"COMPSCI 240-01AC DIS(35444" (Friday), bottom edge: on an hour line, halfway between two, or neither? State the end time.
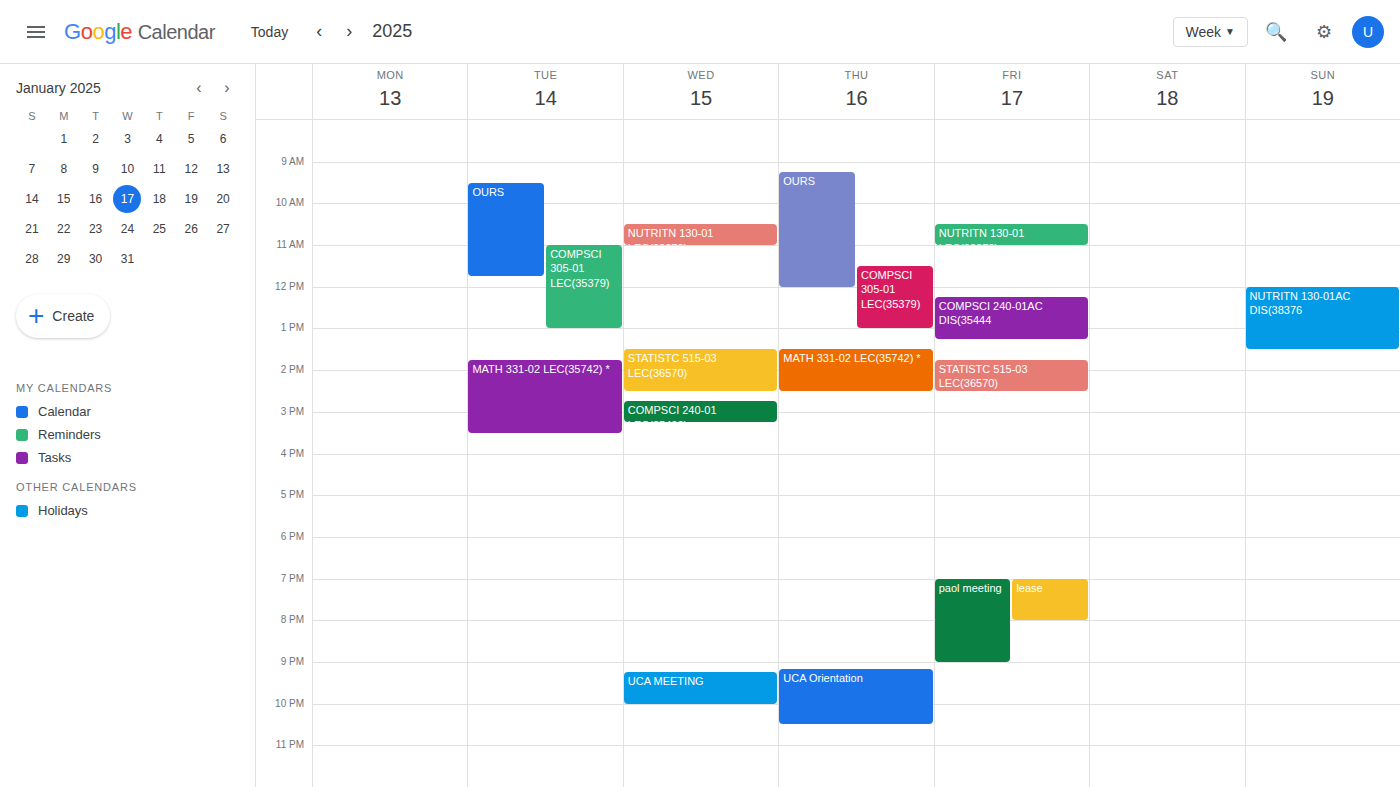
1:15 PM -- neither: a quarter of the way from the 1 PM line to the 2 PM line.